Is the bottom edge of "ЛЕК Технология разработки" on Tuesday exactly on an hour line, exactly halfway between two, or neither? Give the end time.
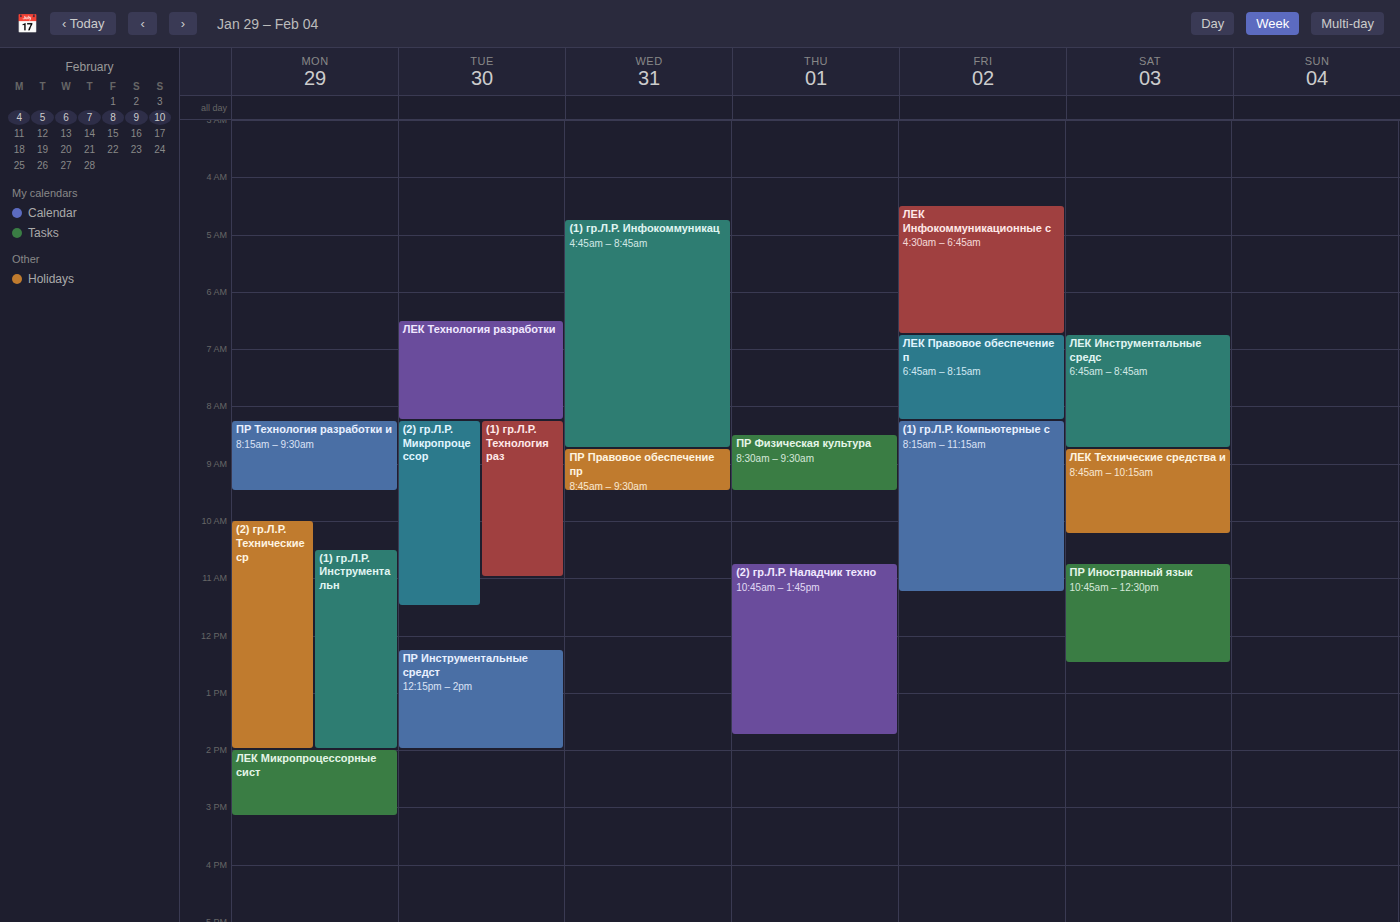
8:15 AM -- neither: a quarter of the way from the 8 AM line to the 9 AM line.